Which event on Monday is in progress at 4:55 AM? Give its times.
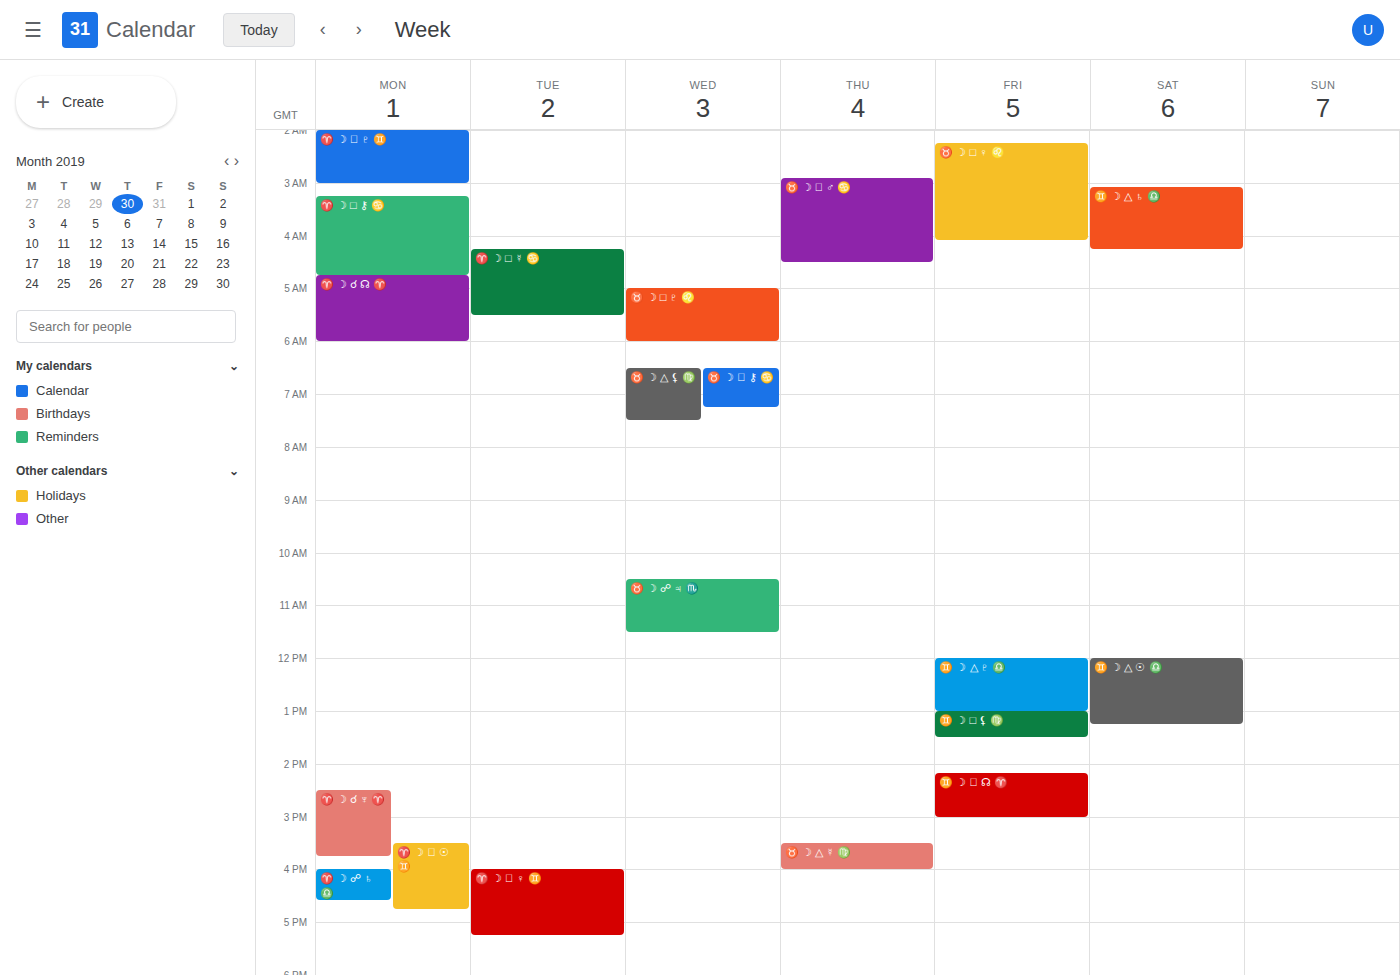
"♈️ ☽ ☌ ☊ ♈️", 4:45 AM to 6:00 AM